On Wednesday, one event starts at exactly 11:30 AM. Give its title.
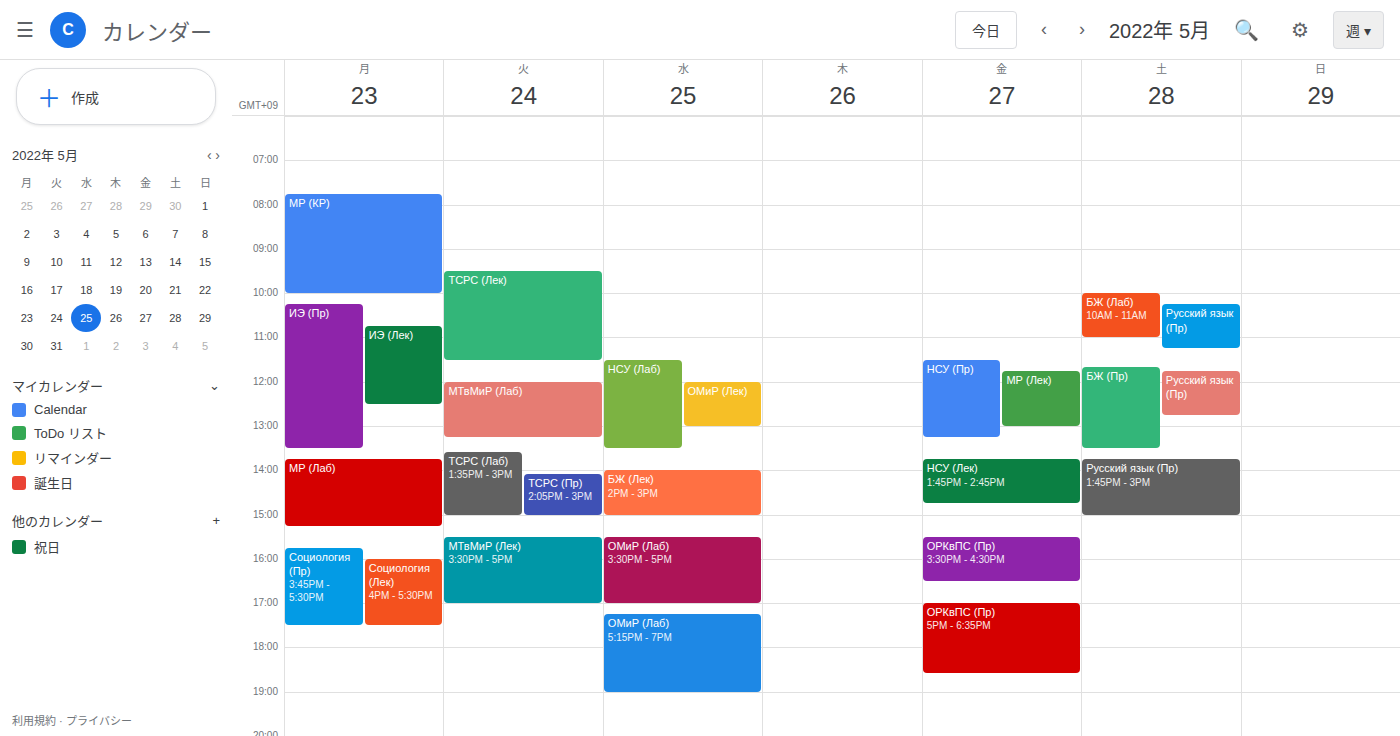
"НСУ (Лаб)"